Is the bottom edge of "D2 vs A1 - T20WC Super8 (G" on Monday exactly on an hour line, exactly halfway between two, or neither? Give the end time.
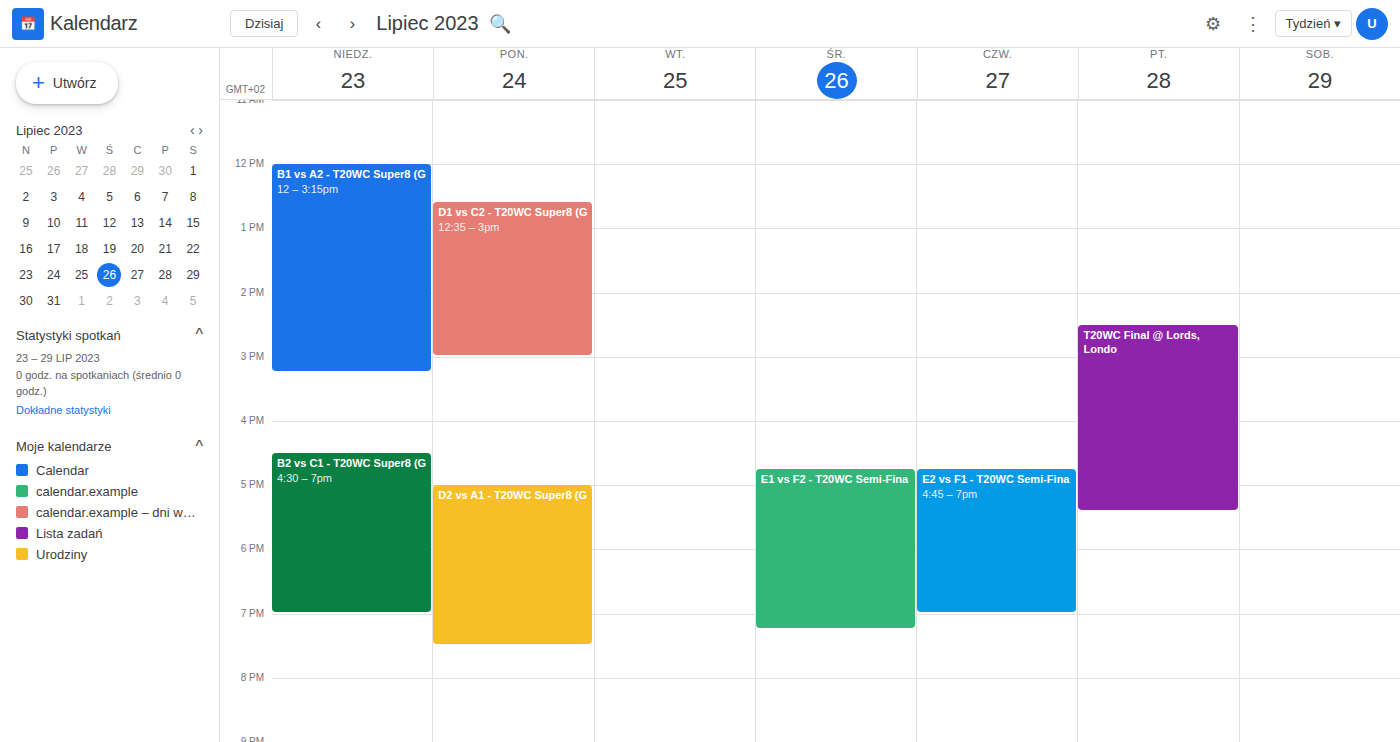
7:30 PM -- halfway between the 7 PM and 8 PM lines.